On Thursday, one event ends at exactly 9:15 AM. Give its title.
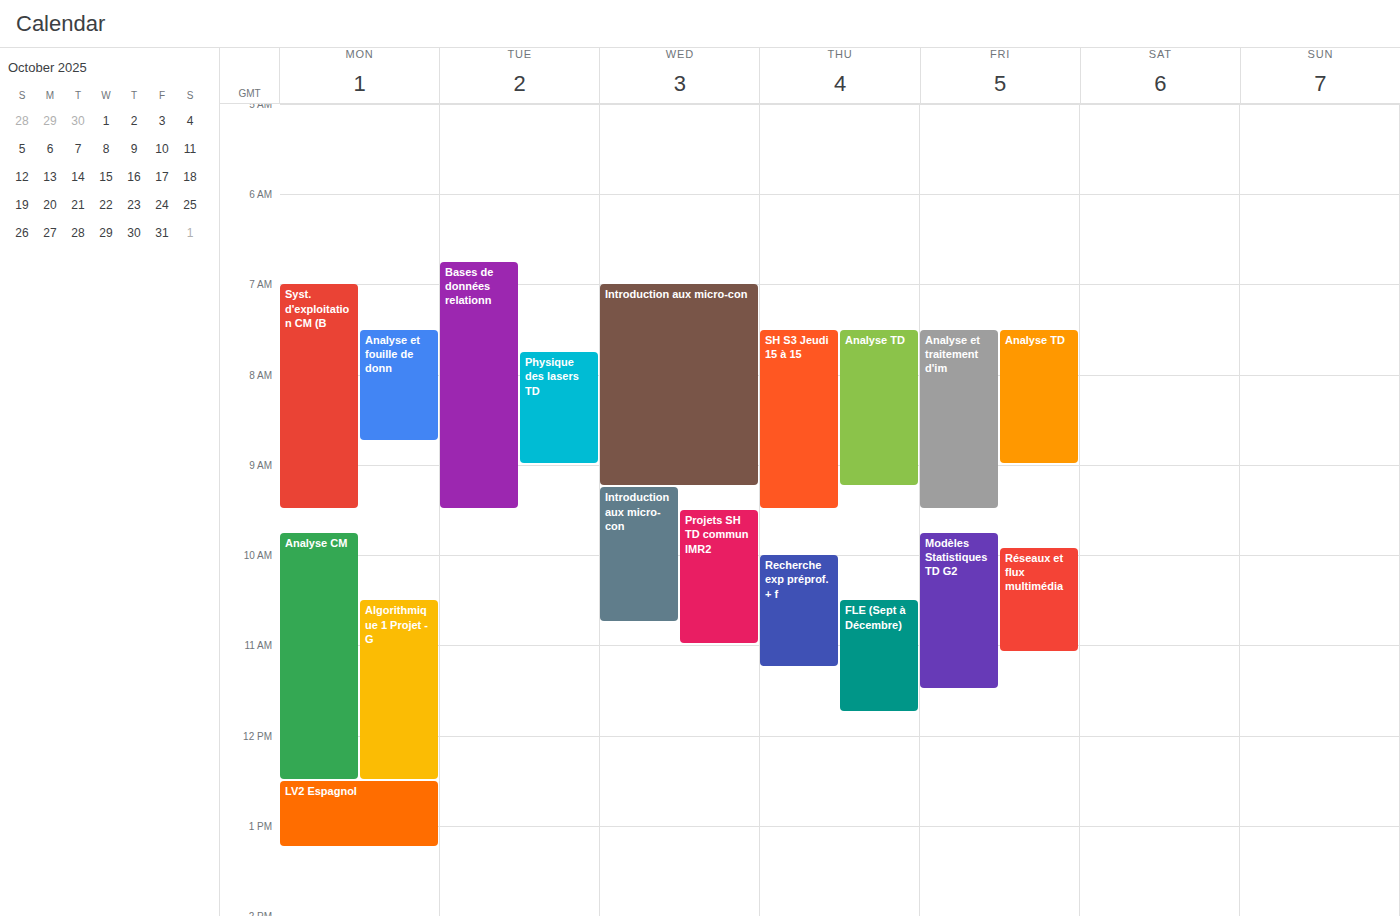
"Analyse TD"